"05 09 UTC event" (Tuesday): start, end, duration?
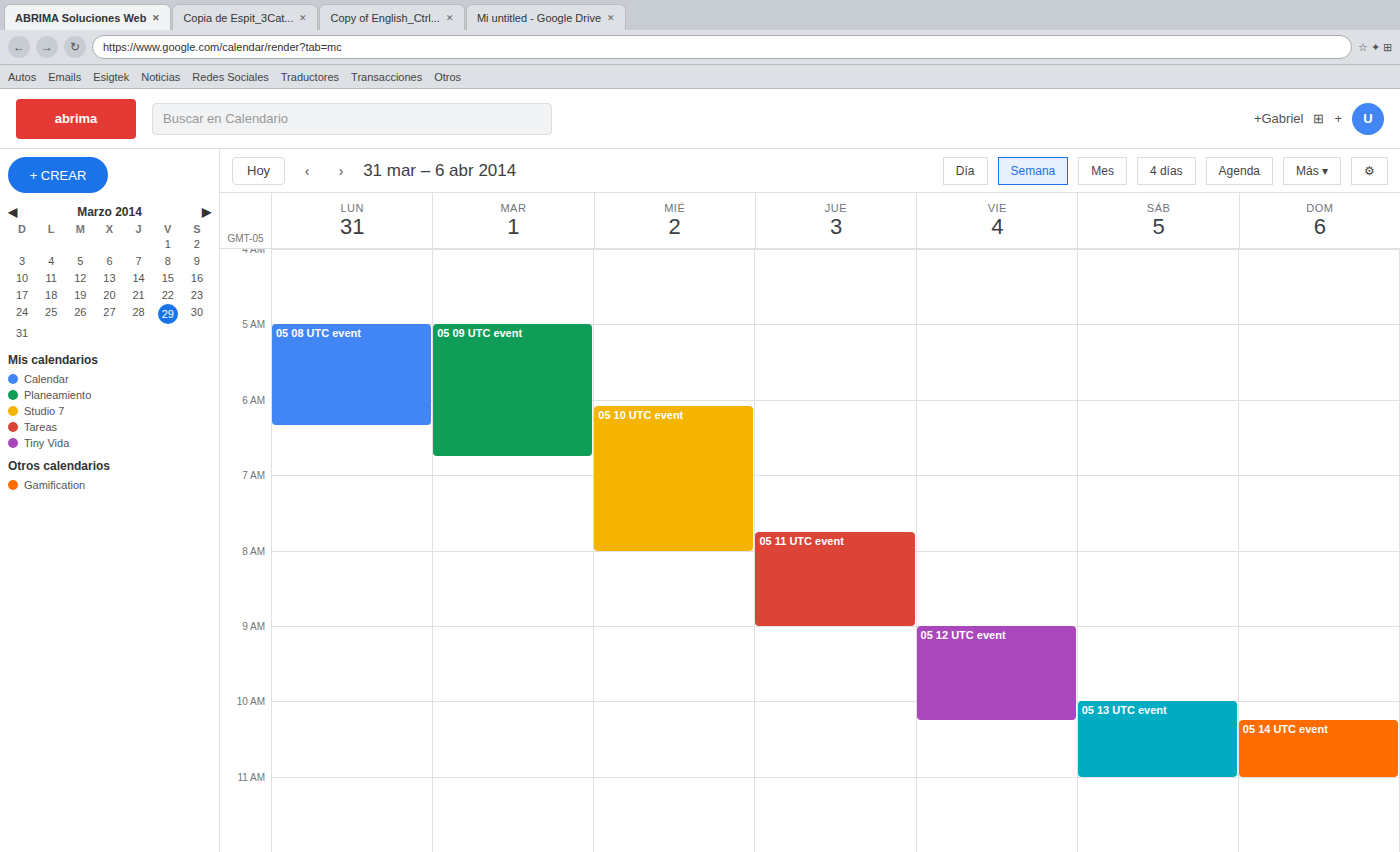
5:00 AM to 6:45 AM, 1 hour 45 minutes